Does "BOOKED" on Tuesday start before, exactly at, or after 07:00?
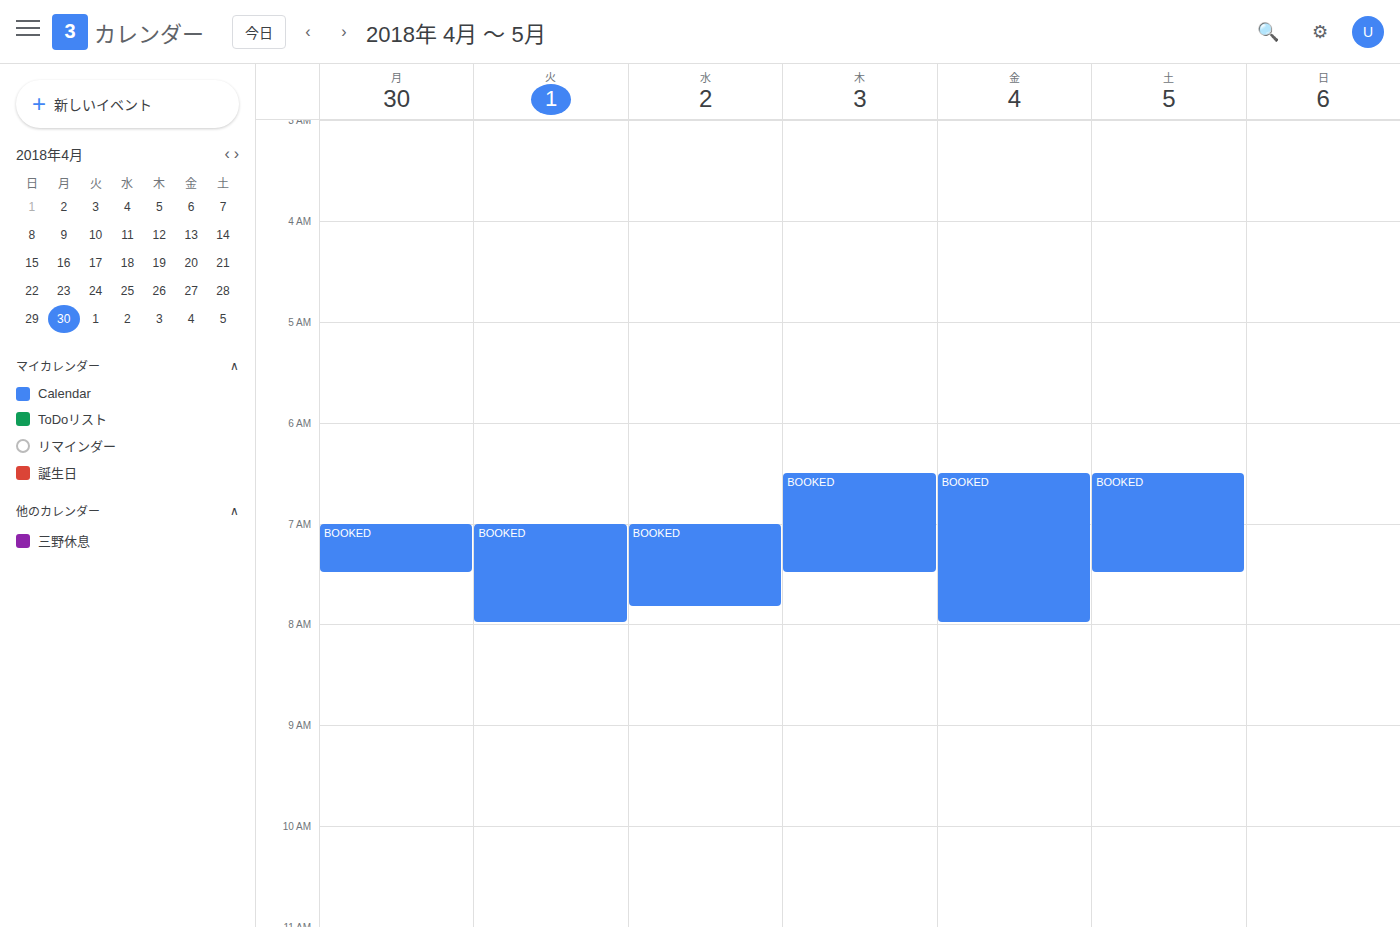
07:00 -- exactly at 07:00, on the 07:00 line.